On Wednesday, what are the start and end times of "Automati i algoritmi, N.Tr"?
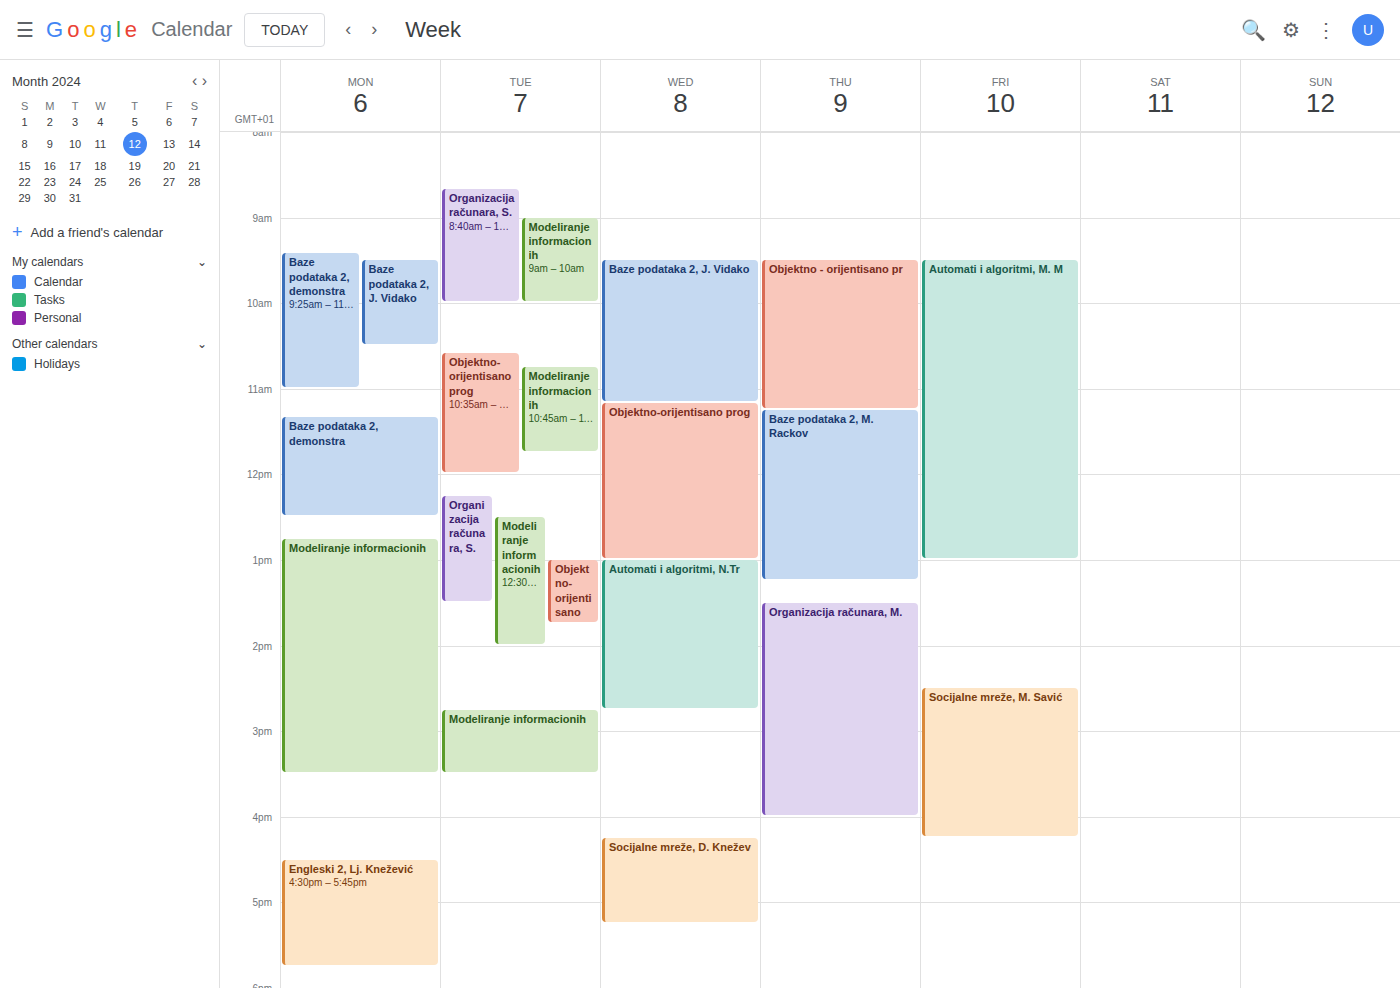
13:00 to 14:45